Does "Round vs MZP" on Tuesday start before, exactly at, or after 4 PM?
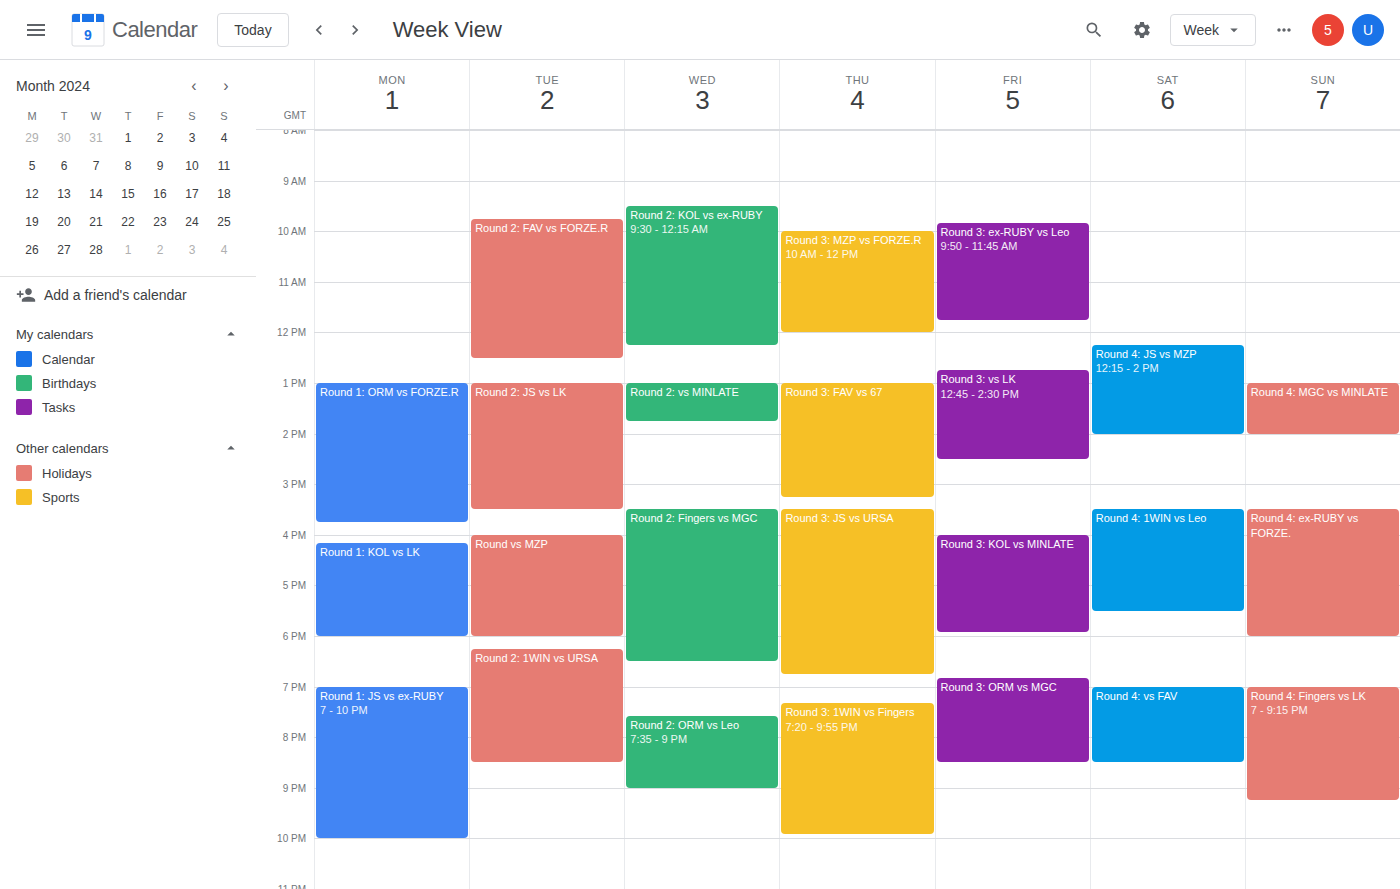
4:00 PM -- exactly at 4 PM, on the 4 PM line.